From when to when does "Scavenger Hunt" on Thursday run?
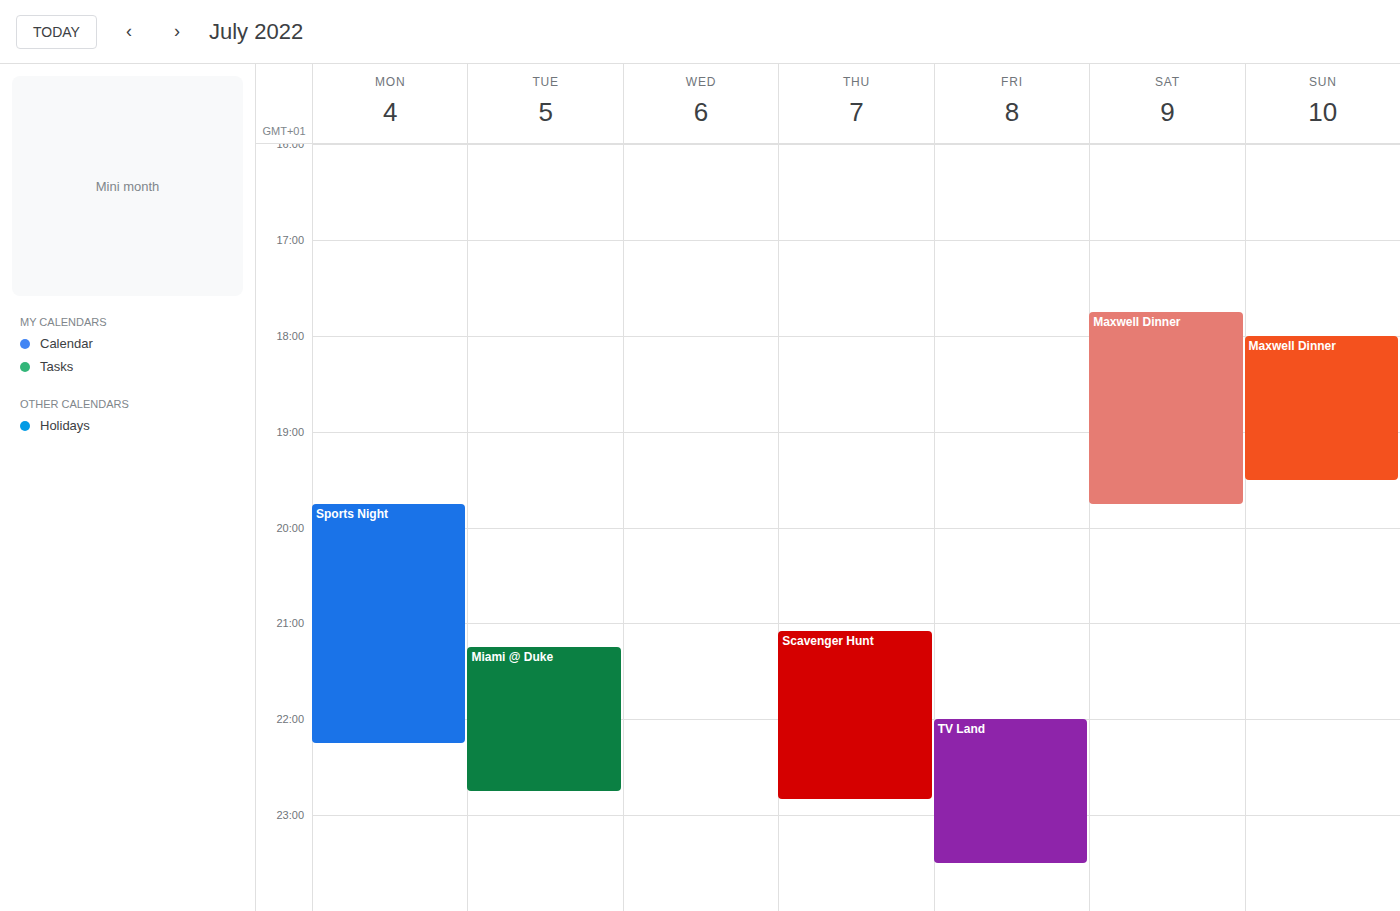
9:05 PM to 10:50 PM